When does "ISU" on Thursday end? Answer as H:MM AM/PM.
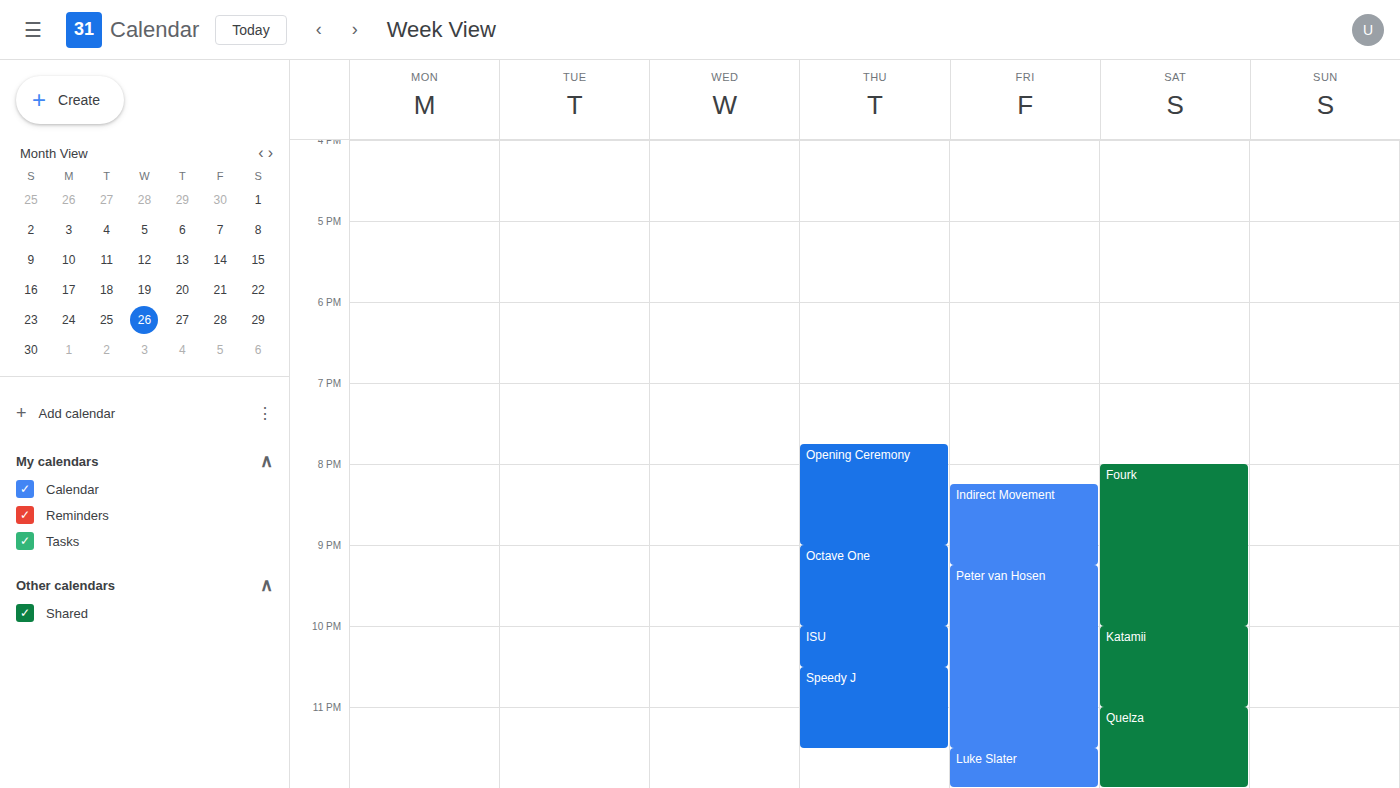
10:30 PM